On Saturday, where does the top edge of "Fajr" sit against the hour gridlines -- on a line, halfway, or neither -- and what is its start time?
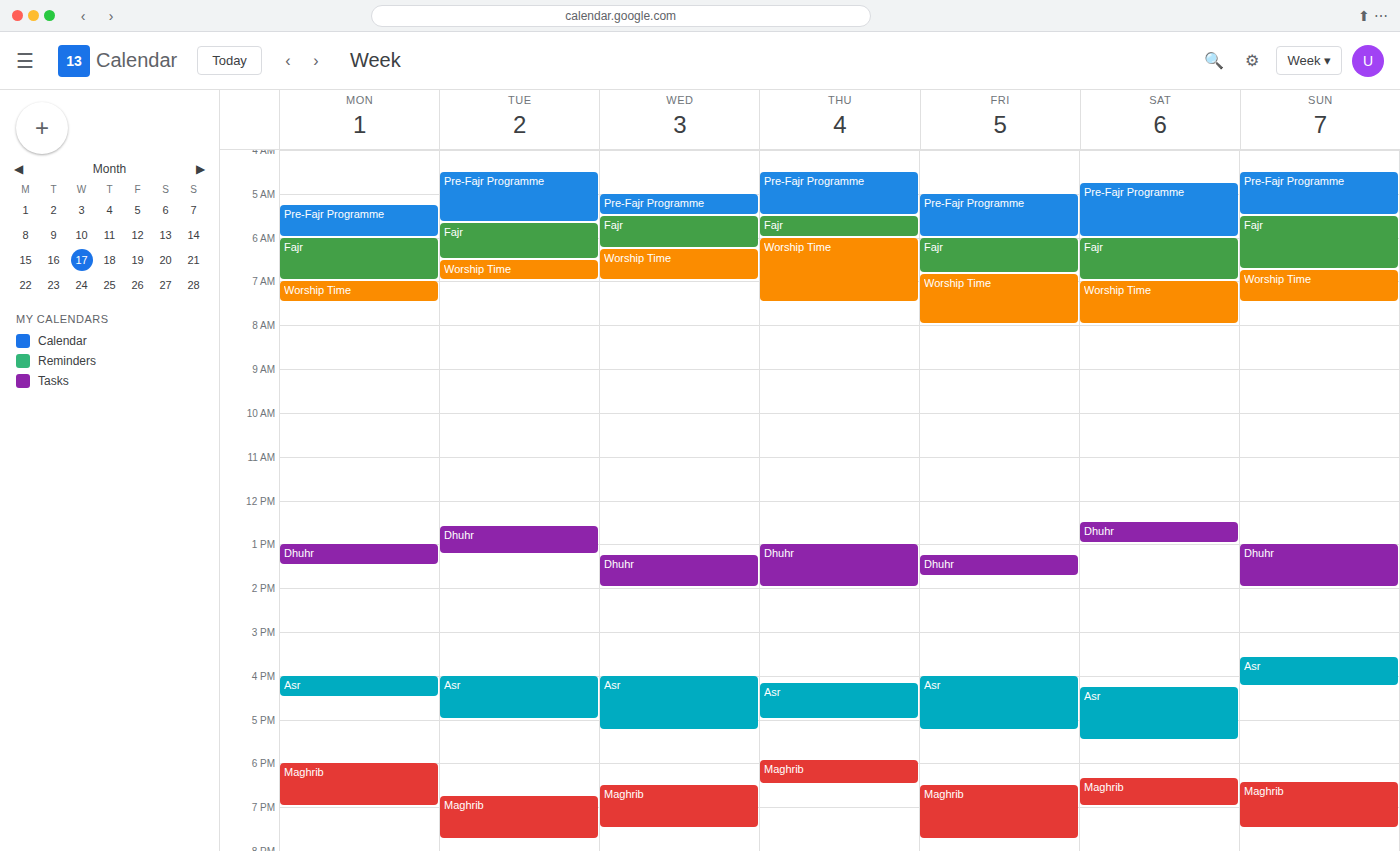
6:00 AM -- exactly on the 6 AM line.